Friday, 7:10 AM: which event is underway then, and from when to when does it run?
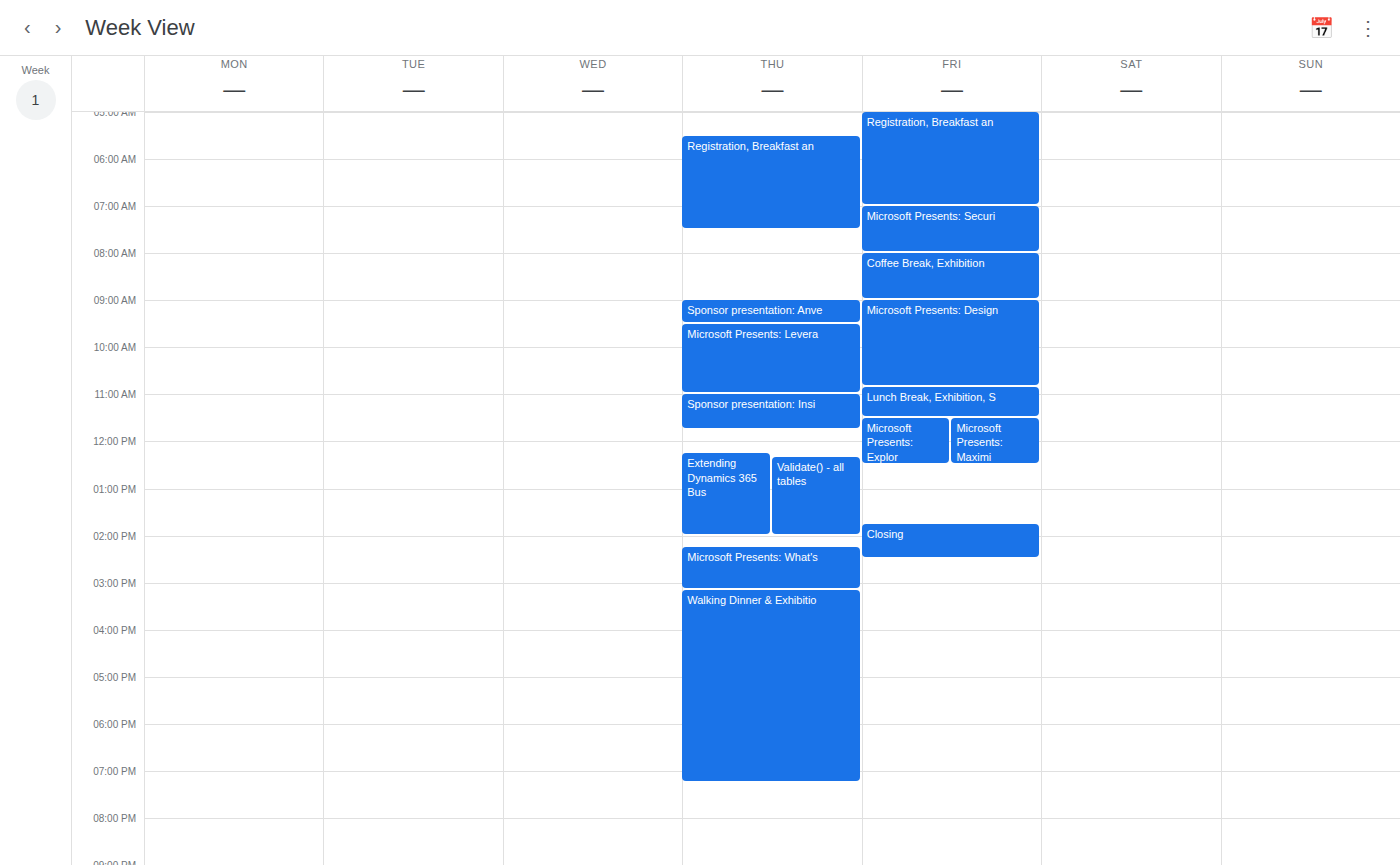
"Microsoft Presents: Securi", 7:00 AM to 8:00 AM